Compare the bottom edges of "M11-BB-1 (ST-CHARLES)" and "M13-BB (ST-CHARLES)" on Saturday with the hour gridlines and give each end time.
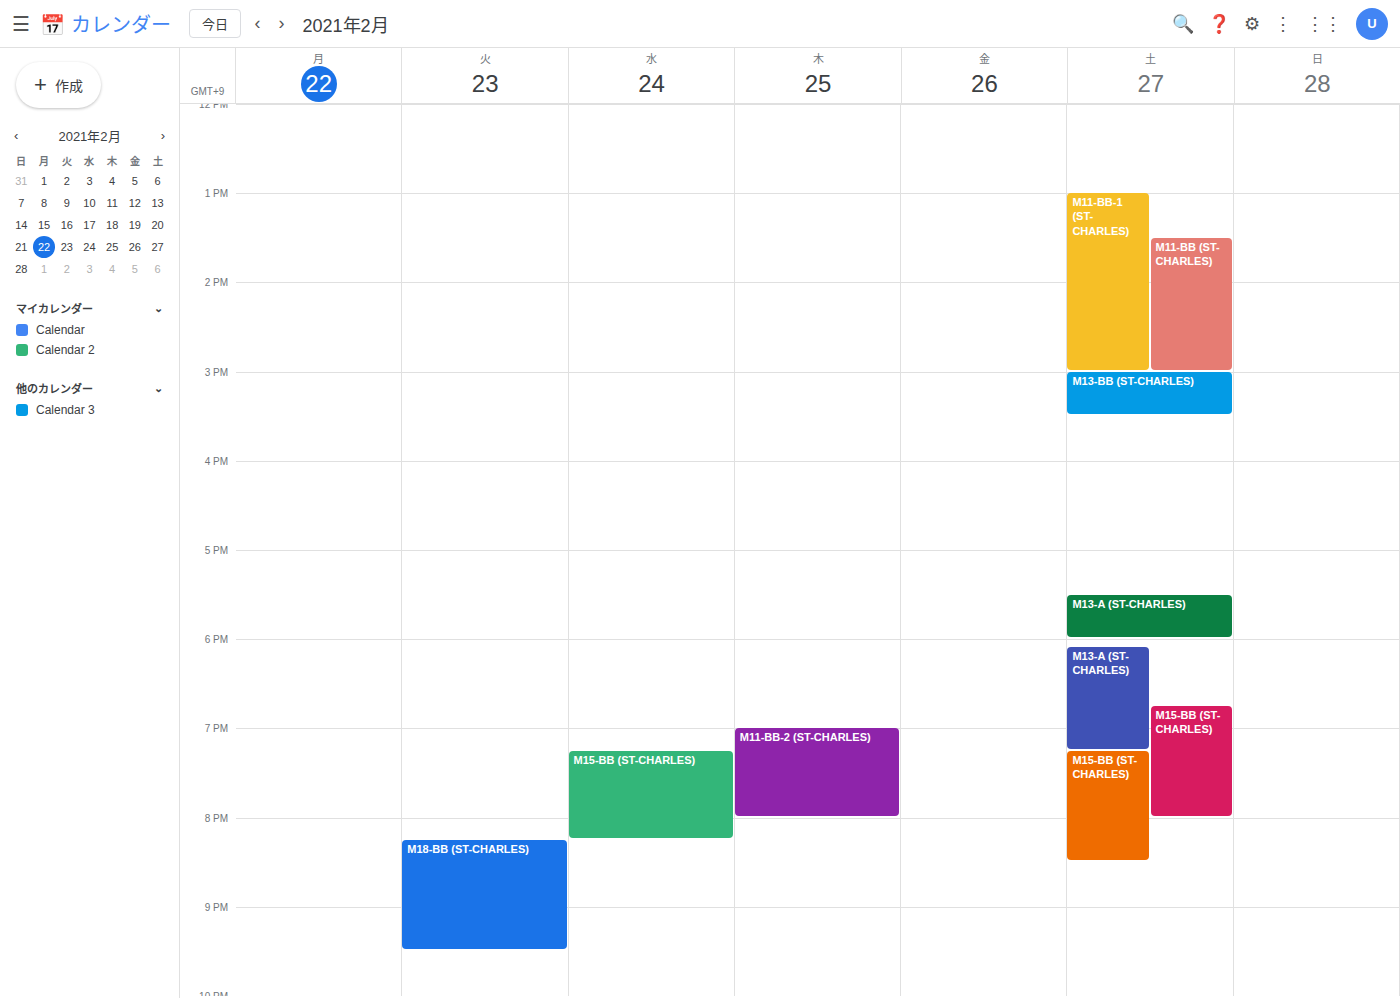
"M11-BB-1 (ST-CHARLES)": 3:00 PM, exactly on the 3 PM line. "M13-BB (ST-CHARLES)": 3:30 PM, halfway between the 3 PM and 4 PM lines.